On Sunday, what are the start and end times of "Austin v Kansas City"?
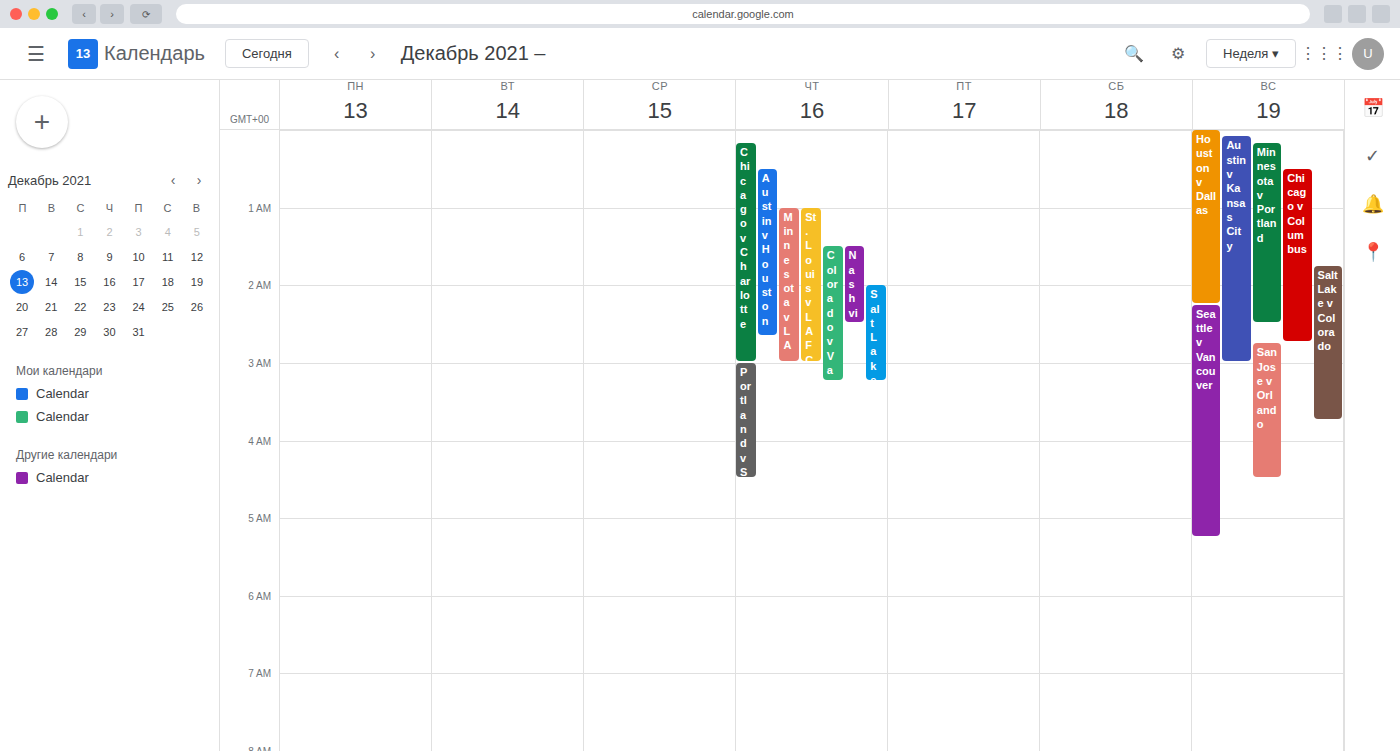
00:05 to 03:00